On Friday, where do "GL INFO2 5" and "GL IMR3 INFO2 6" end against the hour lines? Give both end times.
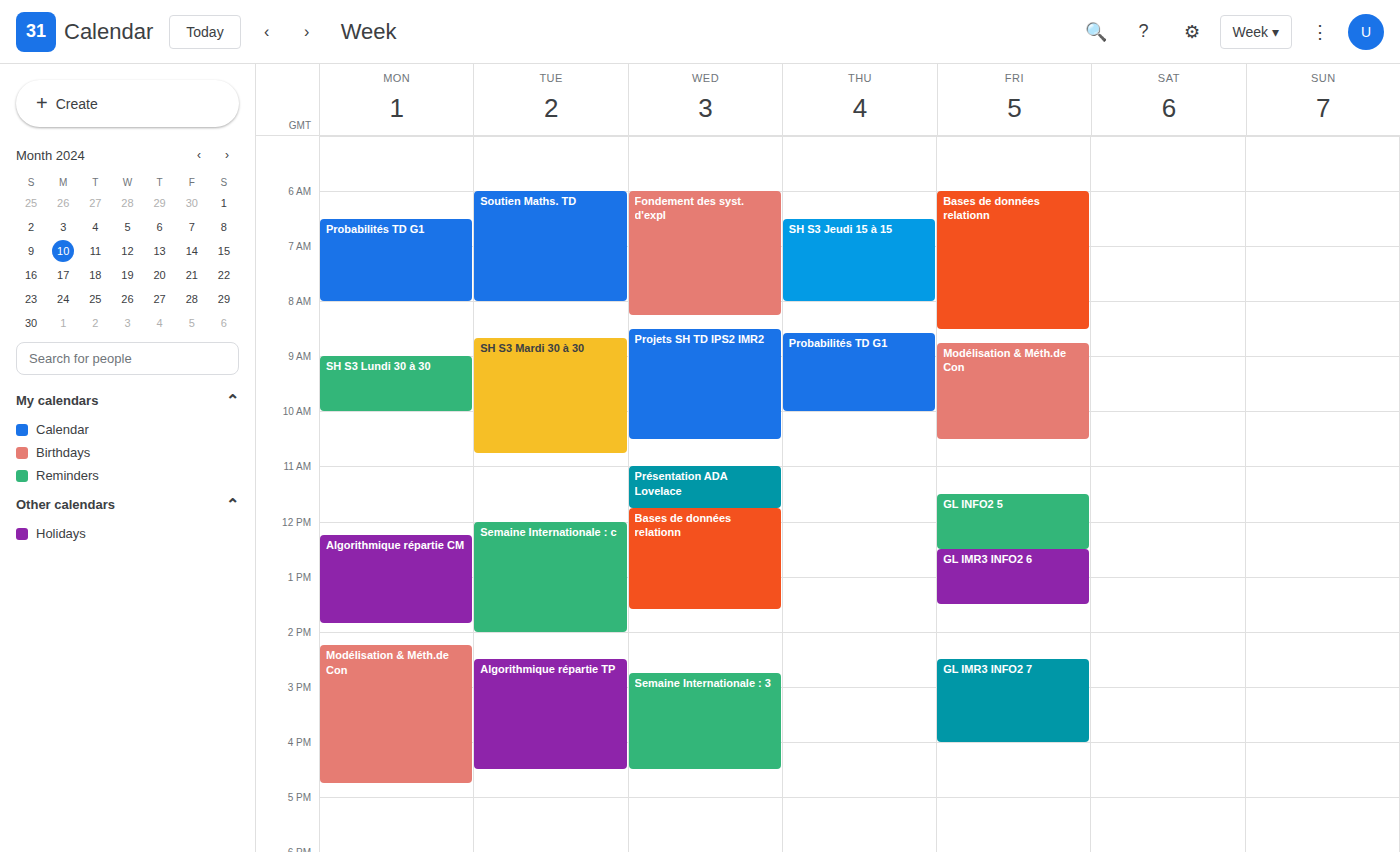
"GL INFO2 5": 12:30 PM, halfway between the 12 PM and 1 PM lines. "GL IMR3 INFO2 6": 1:30 PM, halfway between the 1 PM and 2 PM lines.